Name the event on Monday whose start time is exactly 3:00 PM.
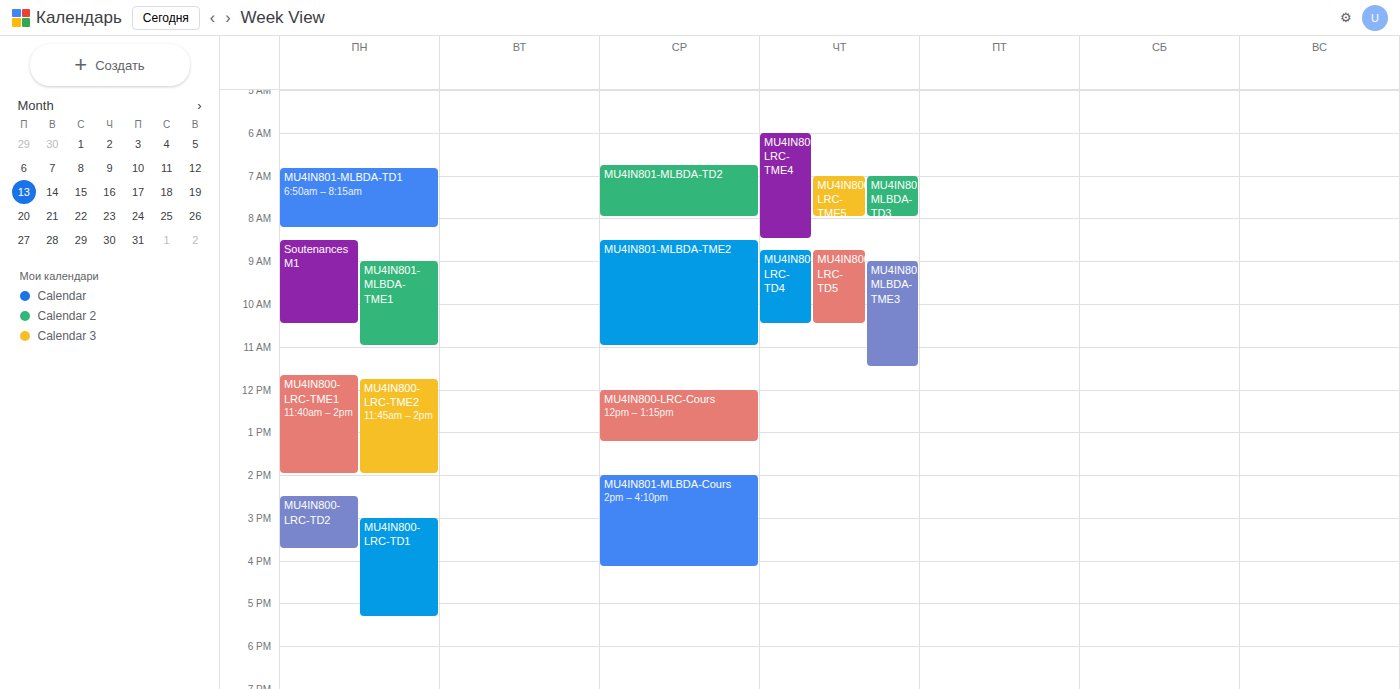
"MU4IN800-LRC-TD1"